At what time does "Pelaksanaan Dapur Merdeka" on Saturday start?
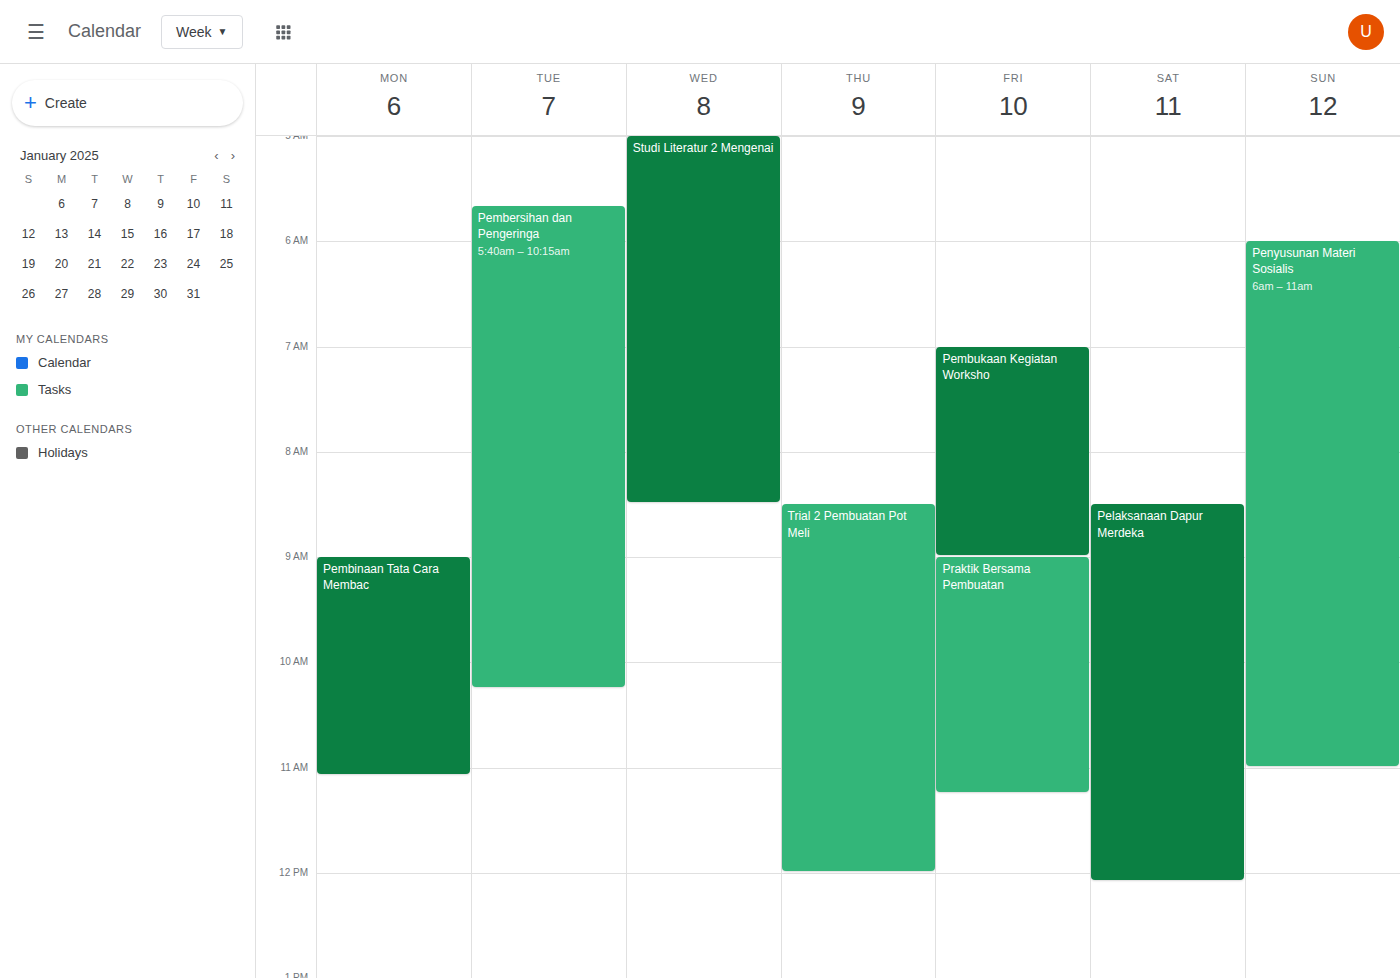
8:30 AM